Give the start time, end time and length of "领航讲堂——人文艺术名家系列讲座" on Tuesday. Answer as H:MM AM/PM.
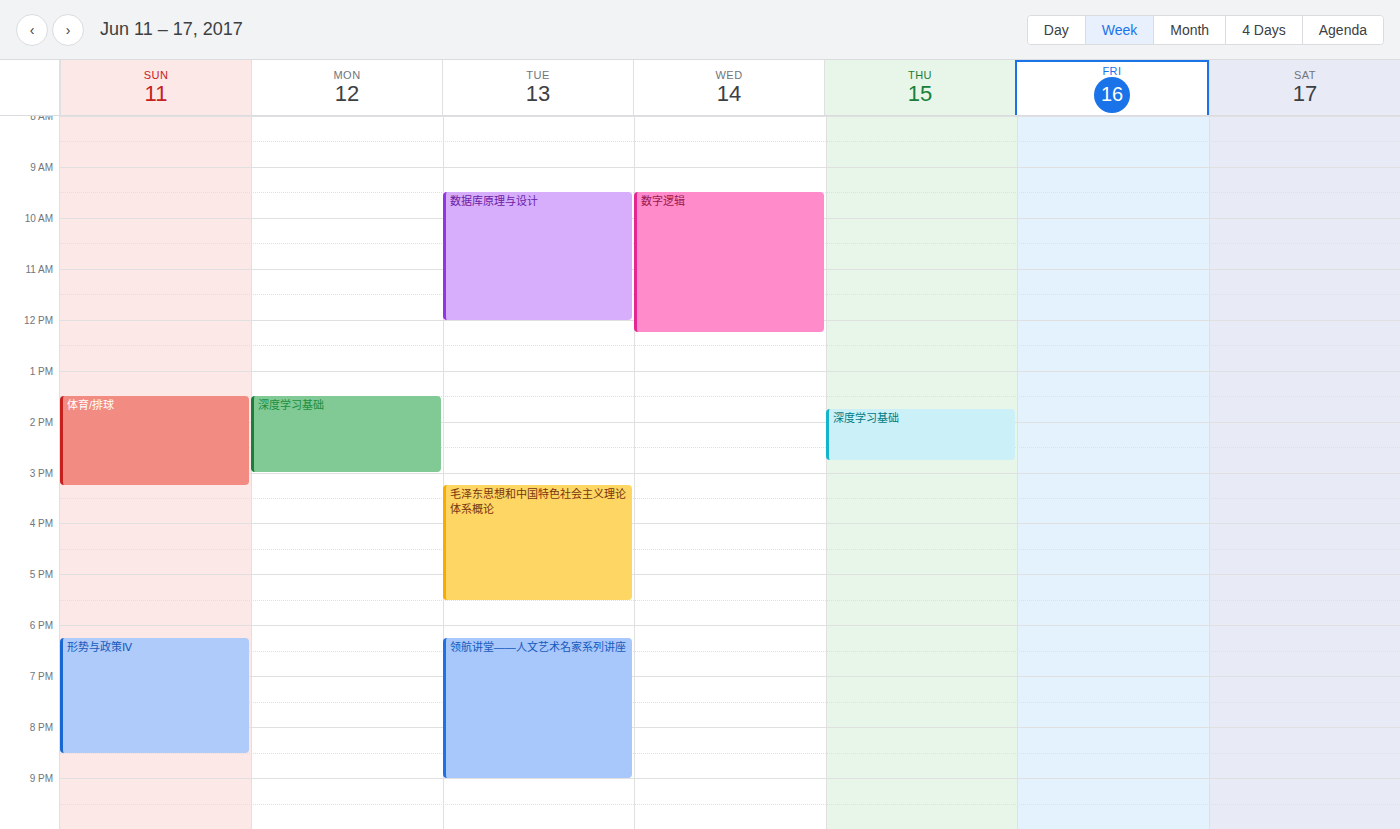
6:15 PM to 9:00 PM, 2 hours 45 minutes